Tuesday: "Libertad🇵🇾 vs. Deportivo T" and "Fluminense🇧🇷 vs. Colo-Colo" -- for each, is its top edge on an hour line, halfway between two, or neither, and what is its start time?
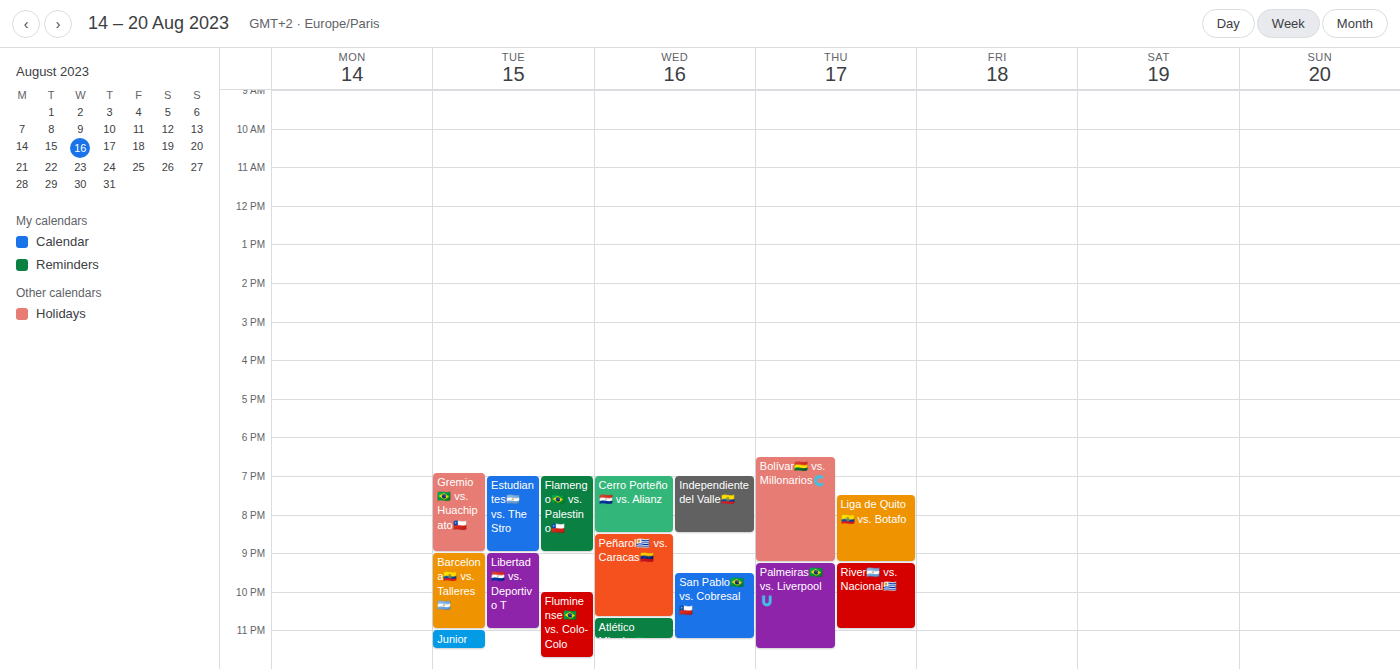
"Libertad🇵🇾 vs. Deportivo T": 9:00 PM, exactly on the 9 PM line. "Fluminense🇧🇷 vs. Colo-Colo": 10:00 PM, exactly on the 10 PM line.